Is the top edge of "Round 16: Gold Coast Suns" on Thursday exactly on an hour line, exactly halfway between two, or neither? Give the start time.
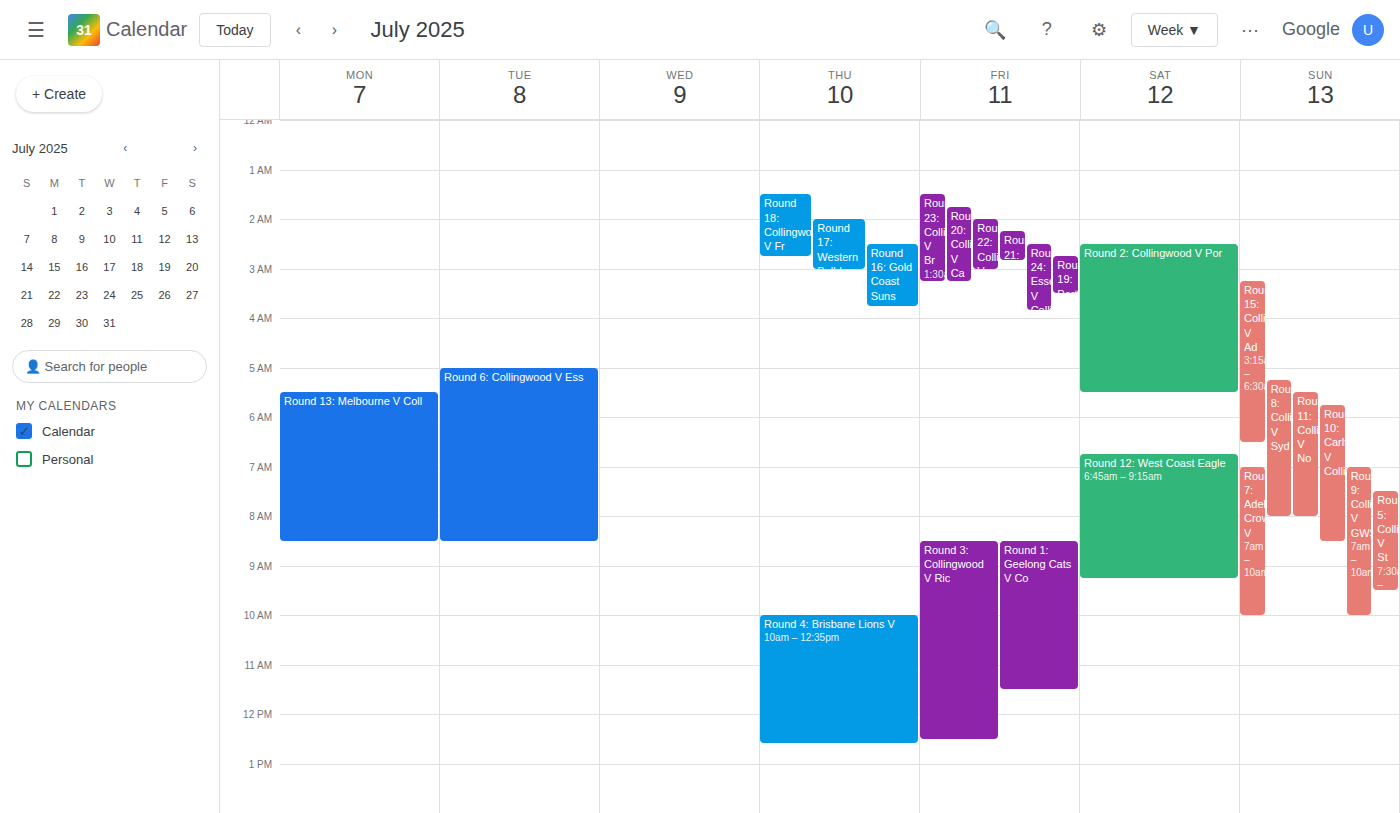
2:30 AM -- halfway between the 2 AM and 3 AM lines.